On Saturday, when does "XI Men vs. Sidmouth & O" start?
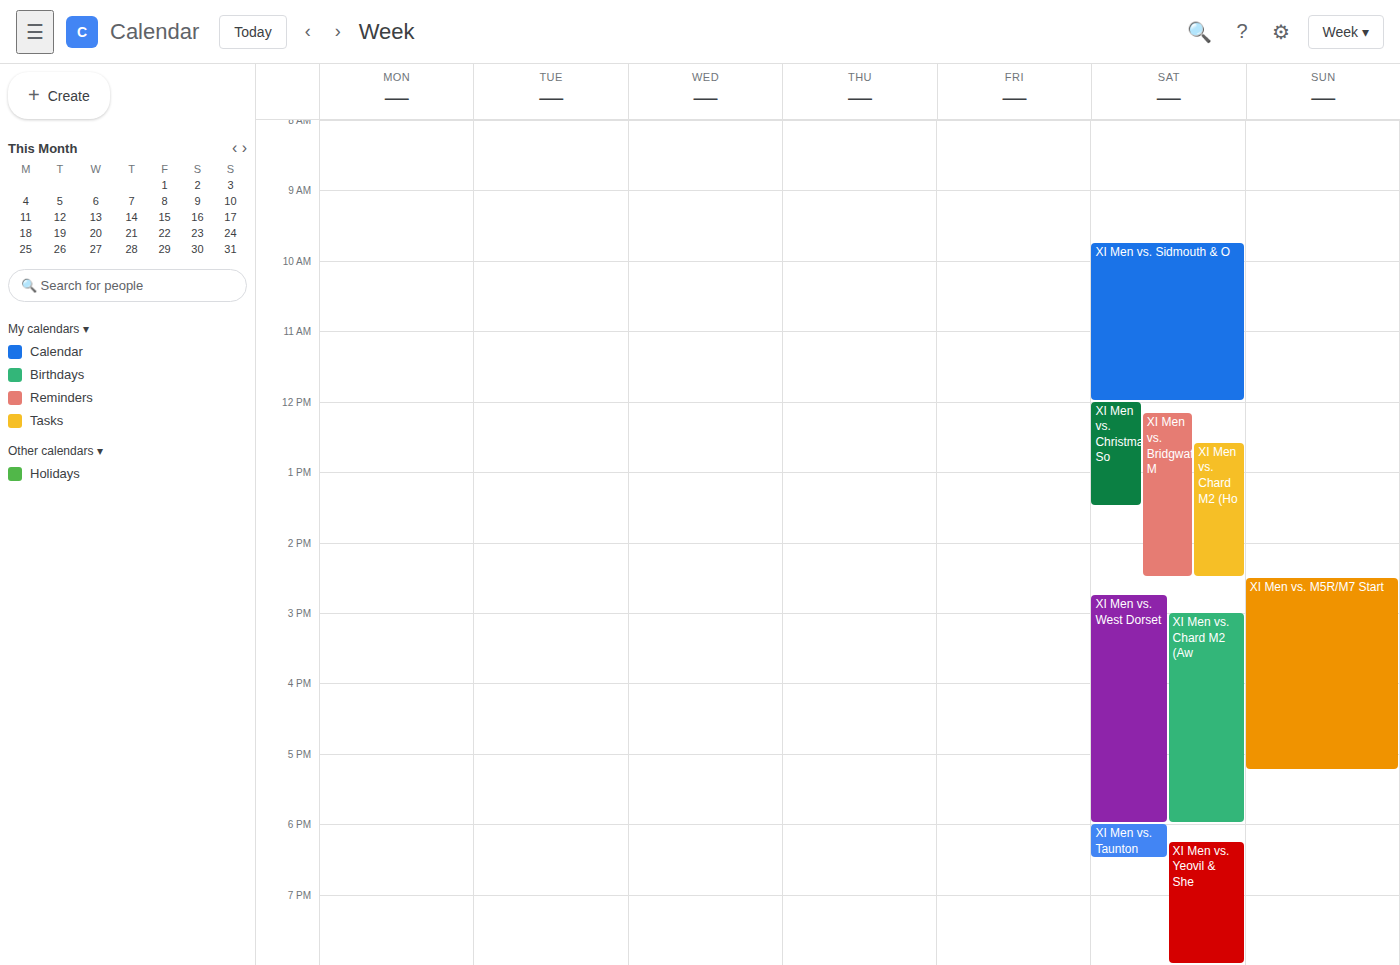
9:45 AM